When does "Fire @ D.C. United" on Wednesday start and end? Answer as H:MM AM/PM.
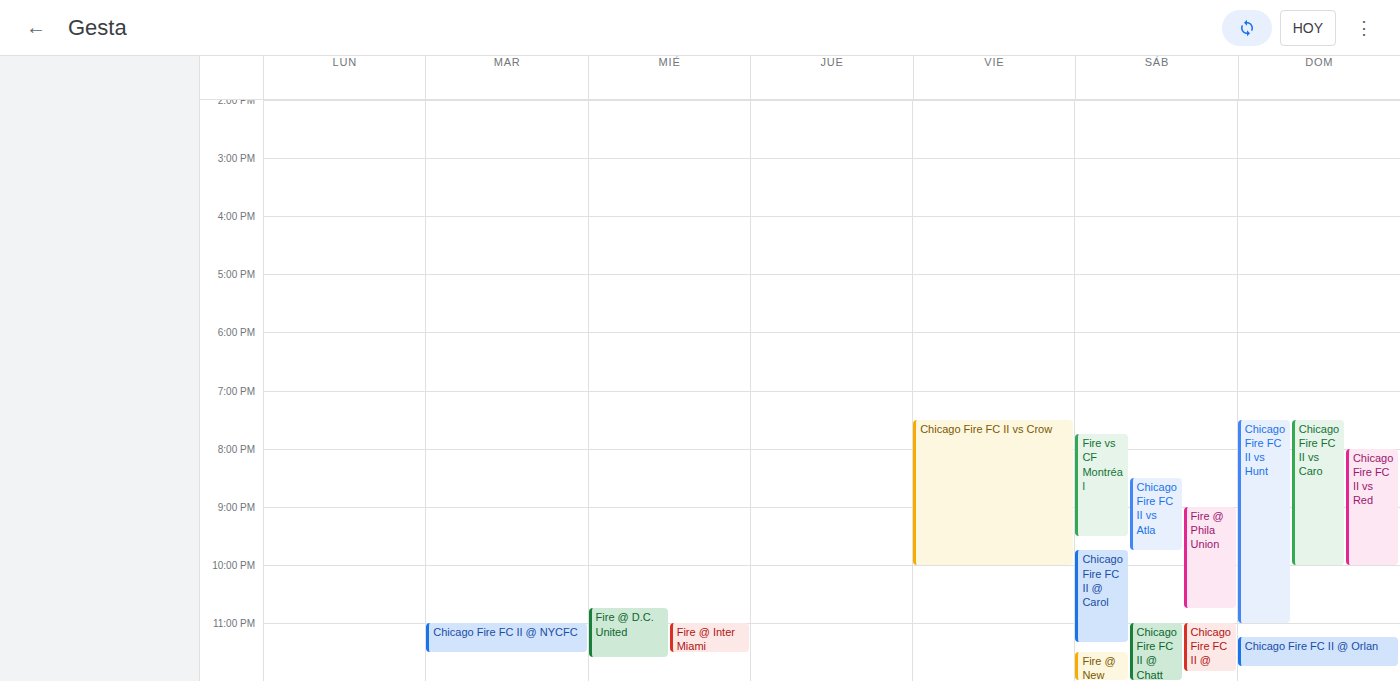
10:45 PM to 11:35 PM